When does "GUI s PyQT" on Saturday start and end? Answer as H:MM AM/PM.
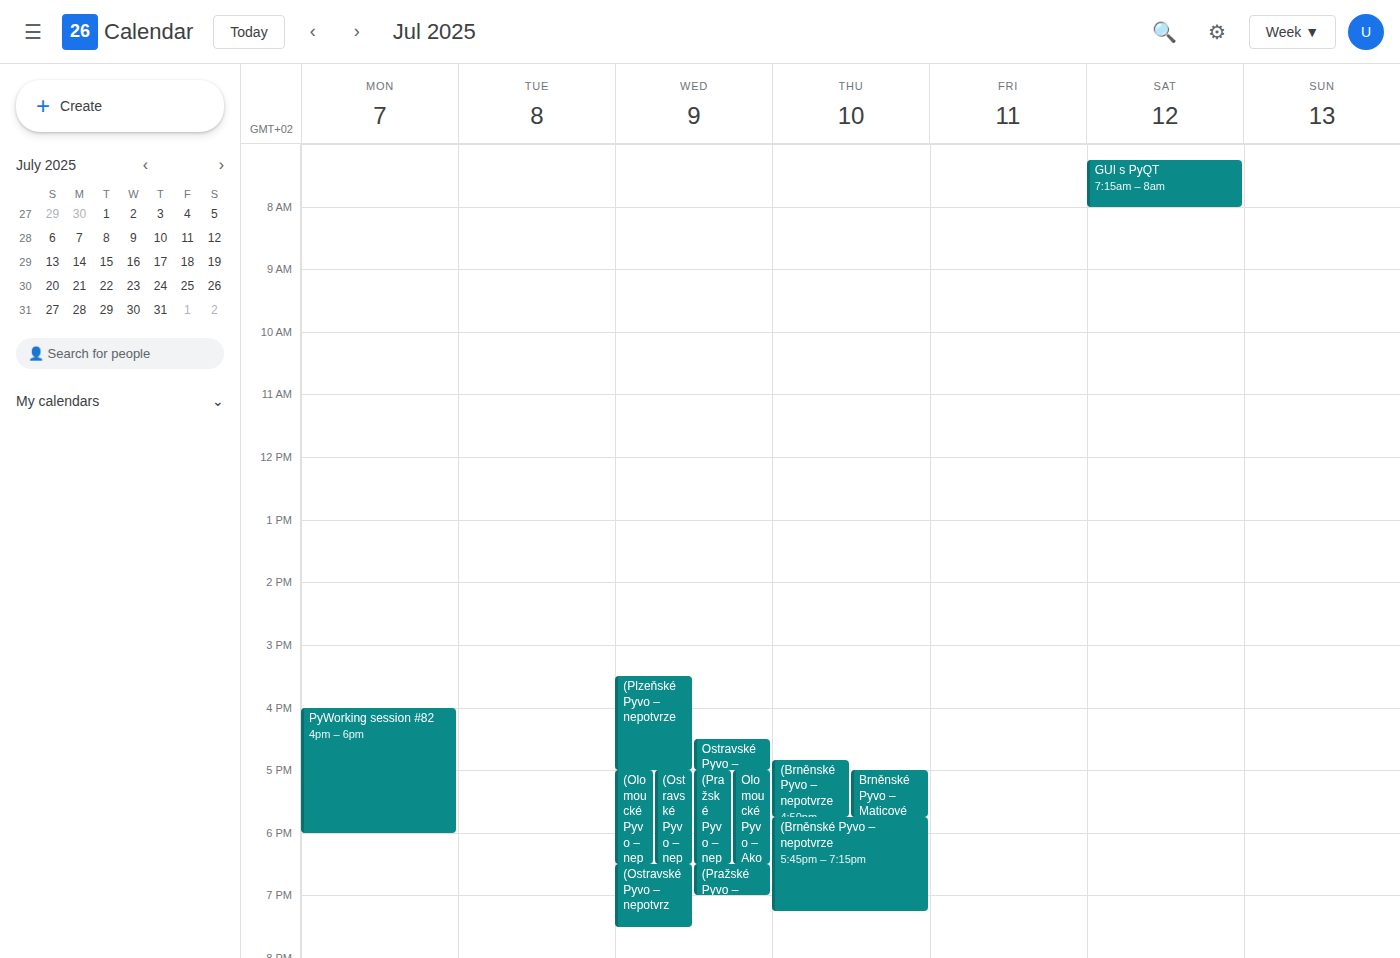
7:15 AM to 8:00 AM